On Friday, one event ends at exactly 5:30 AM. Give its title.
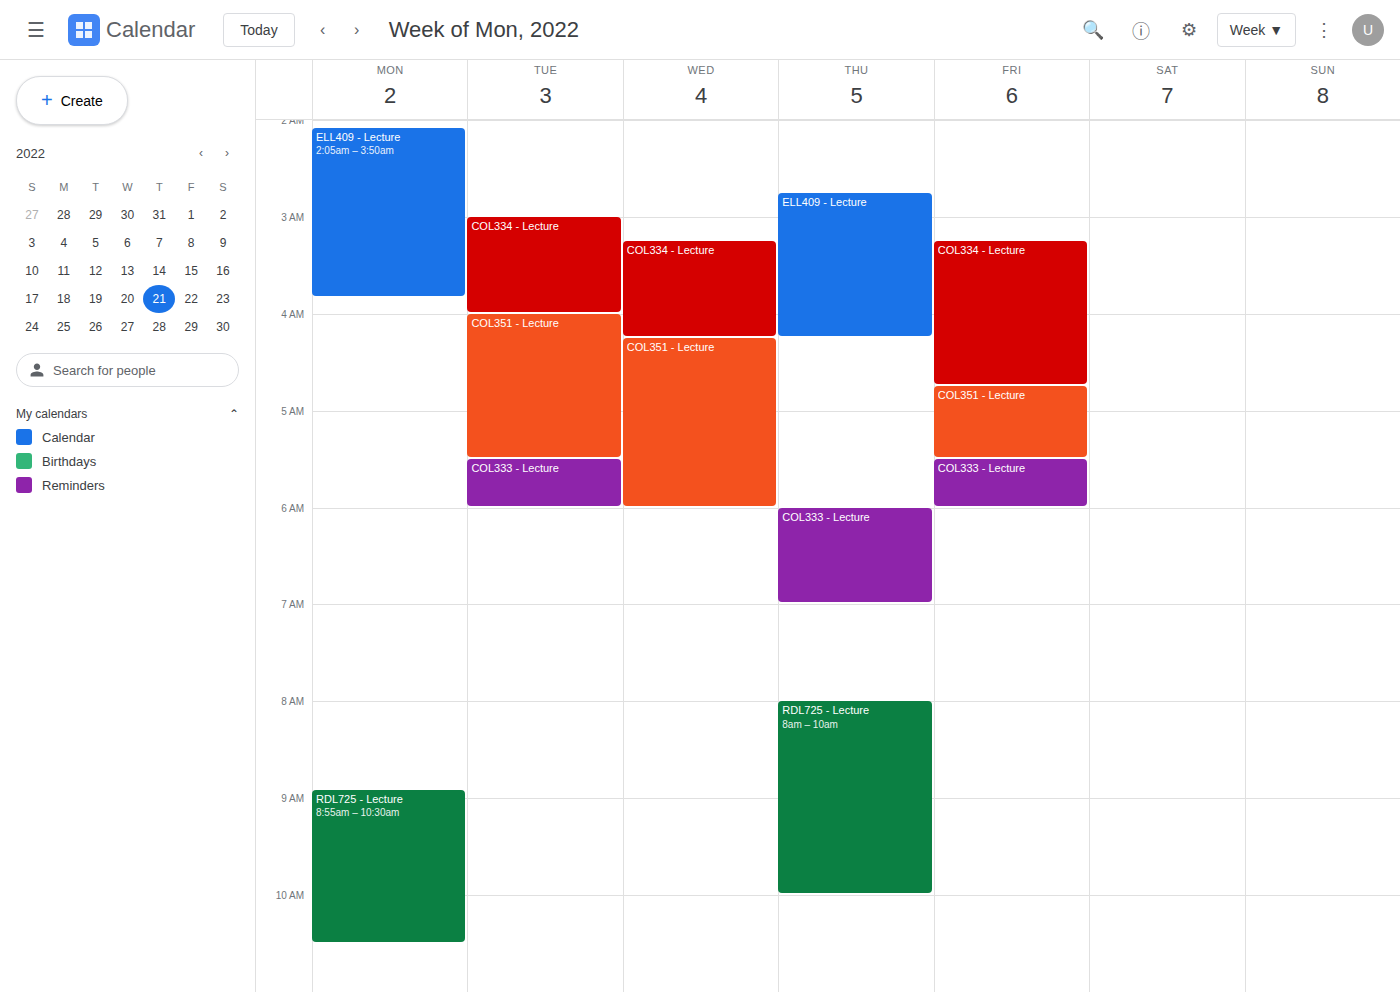
"COL351 - Lecture"